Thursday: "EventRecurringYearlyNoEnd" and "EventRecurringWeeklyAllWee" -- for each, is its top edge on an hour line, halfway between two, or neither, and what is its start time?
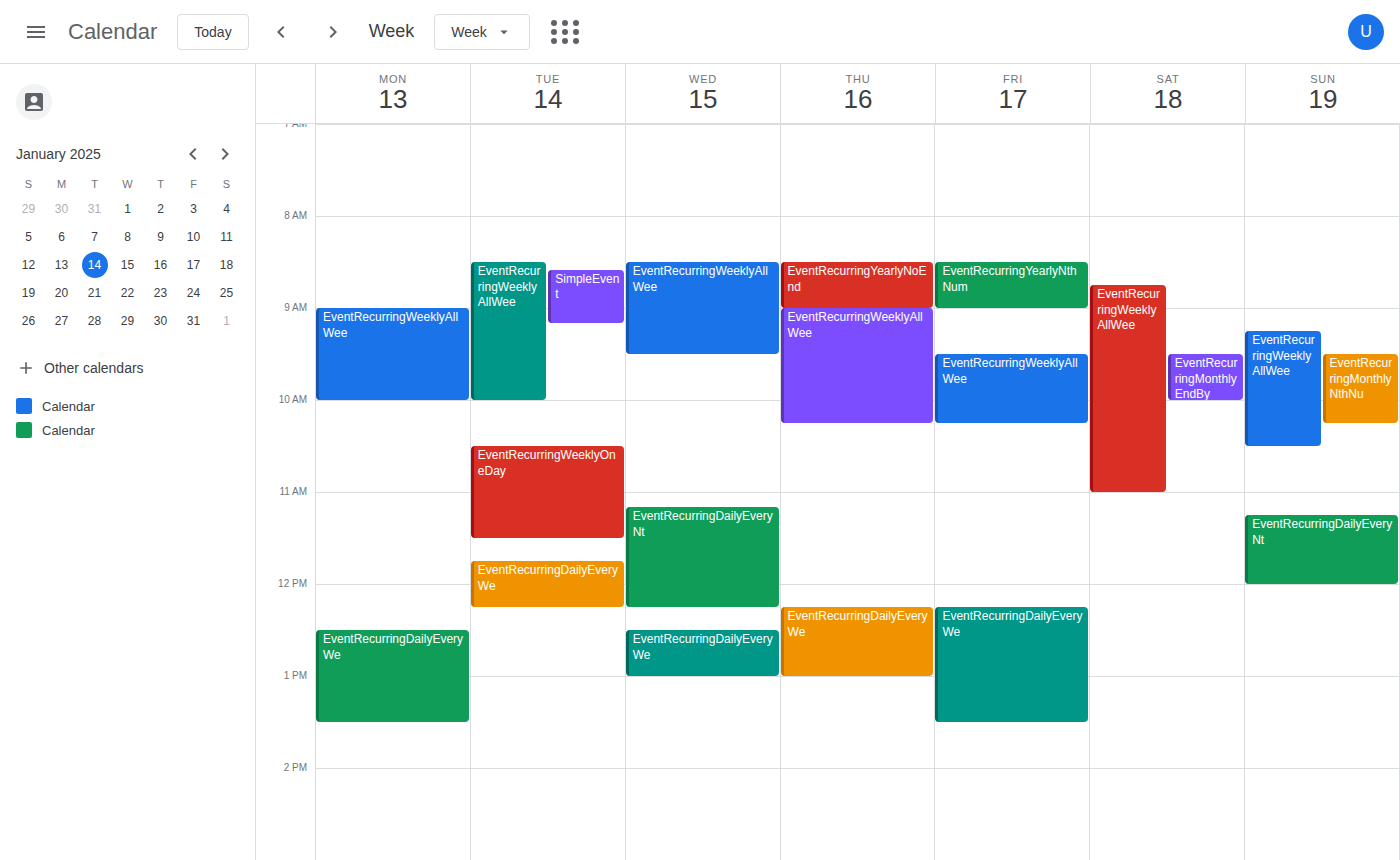
"EventRecurringYearlyNoEnd": 8:30 AM, halfway between the 8 AM and 9 AM lines. "EventRecurringWeeklyAllWee": 9:00 AM, exactly on the 9 AM line.